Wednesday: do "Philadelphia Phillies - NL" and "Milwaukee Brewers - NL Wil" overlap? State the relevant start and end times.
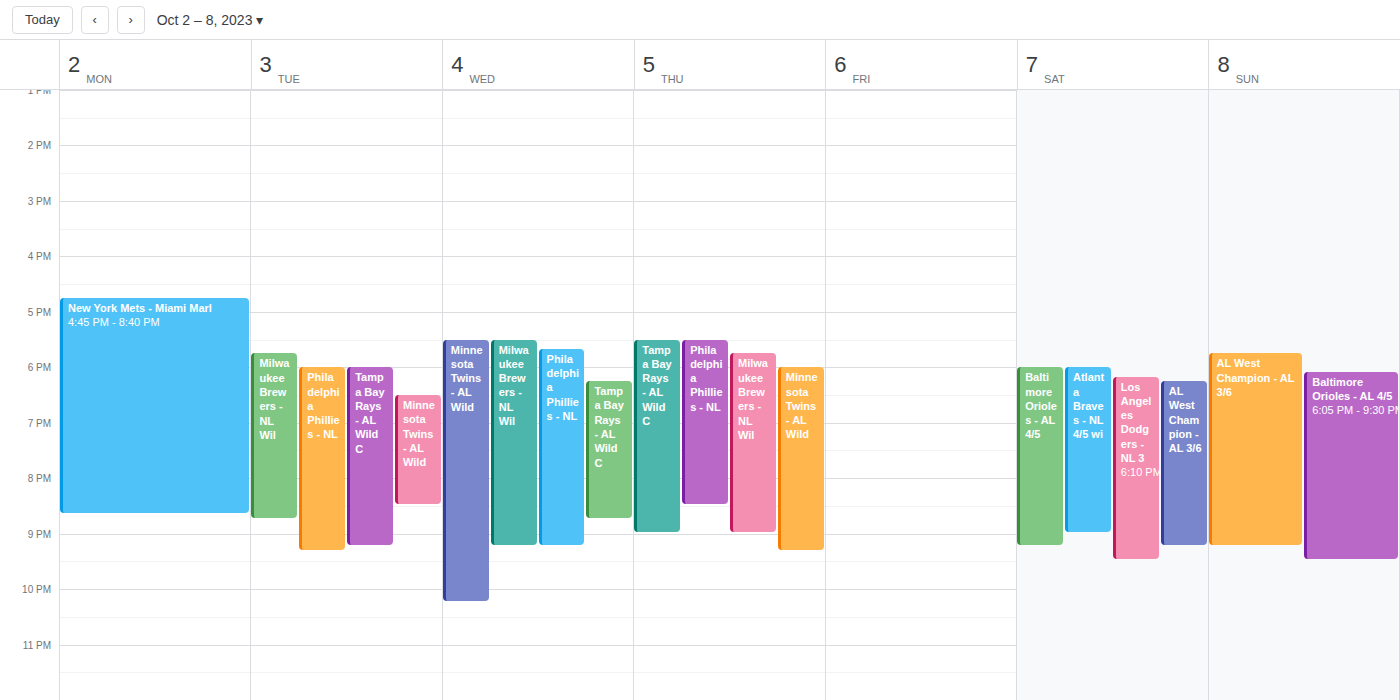
"Philadelphia Phillies - NL" starts at 5:40 PM, before "Milwaukee Brewers - NL Wil" ends at 9:15 PM -- they overlap.